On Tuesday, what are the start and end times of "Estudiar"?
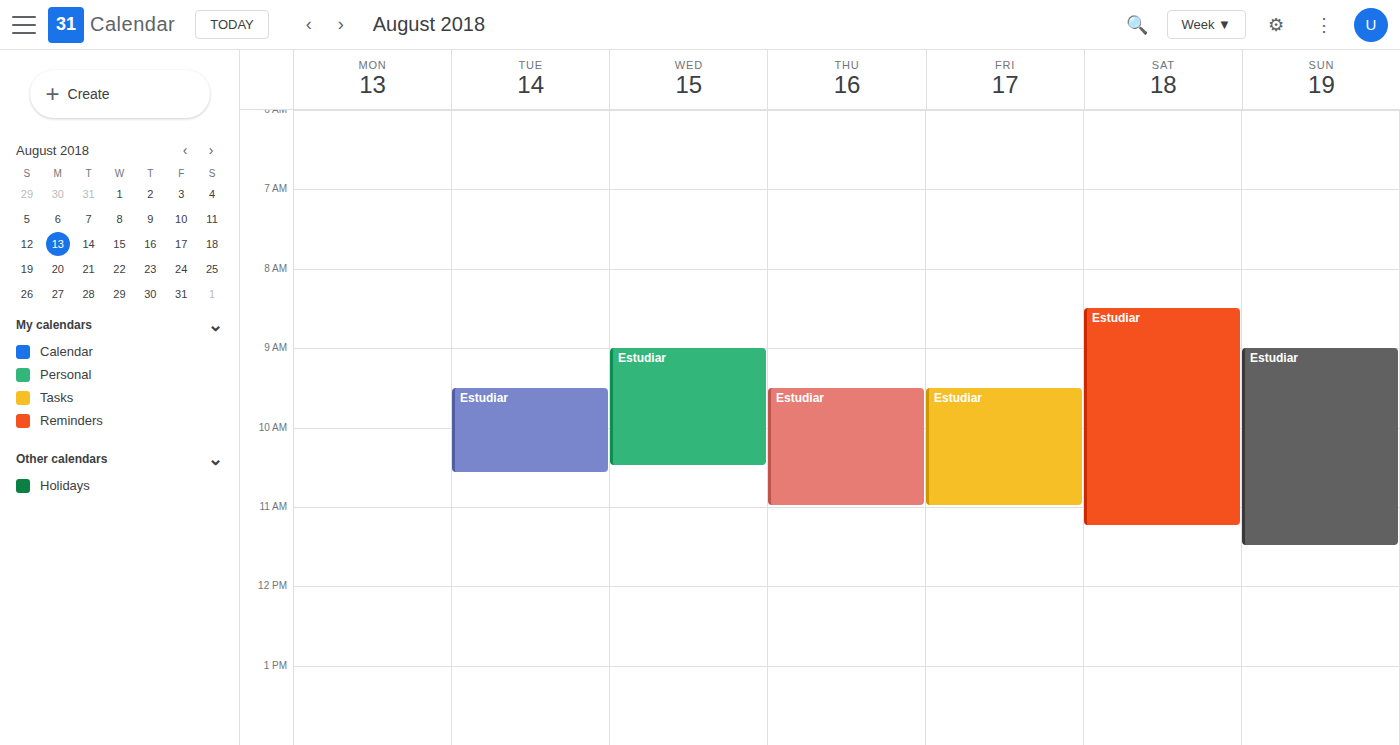
9:30 AM to 10:35 AM